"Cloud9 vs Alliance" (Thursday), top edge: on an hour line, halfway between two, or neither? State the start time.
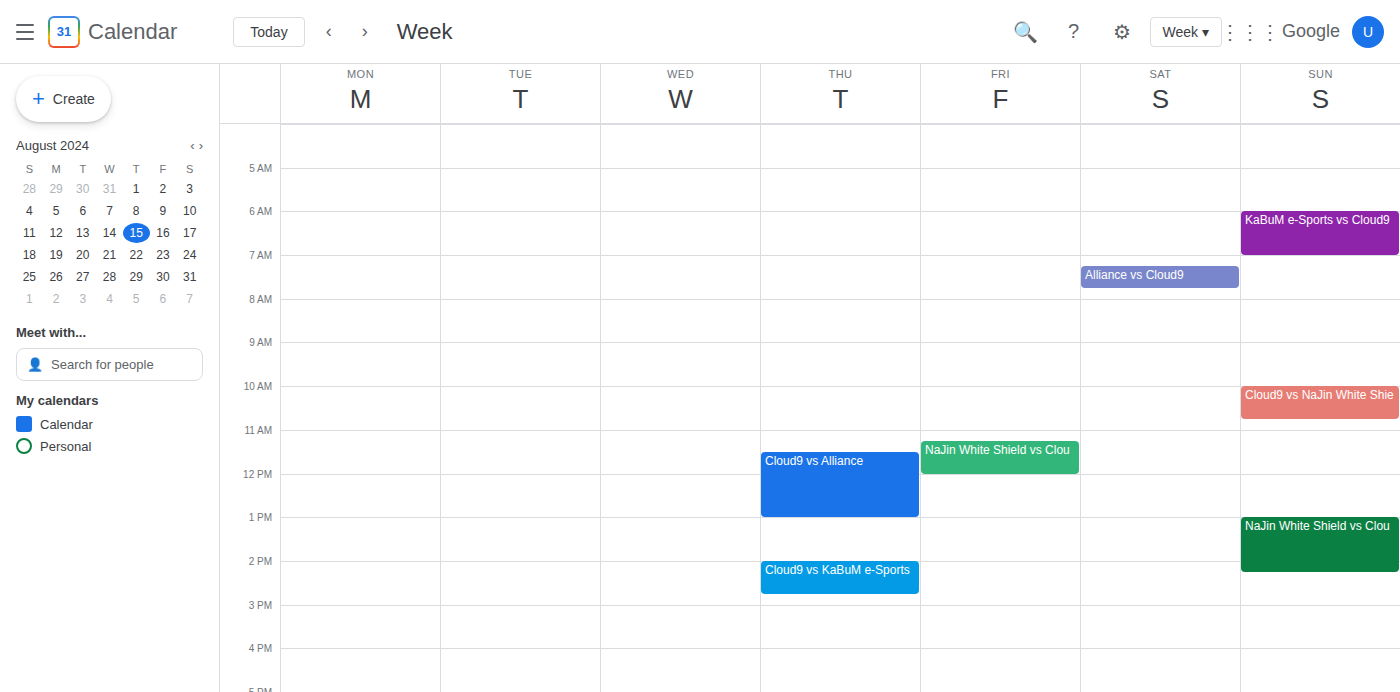
11:30 AM -- halfway between the 11 AM and 12 PM lines.